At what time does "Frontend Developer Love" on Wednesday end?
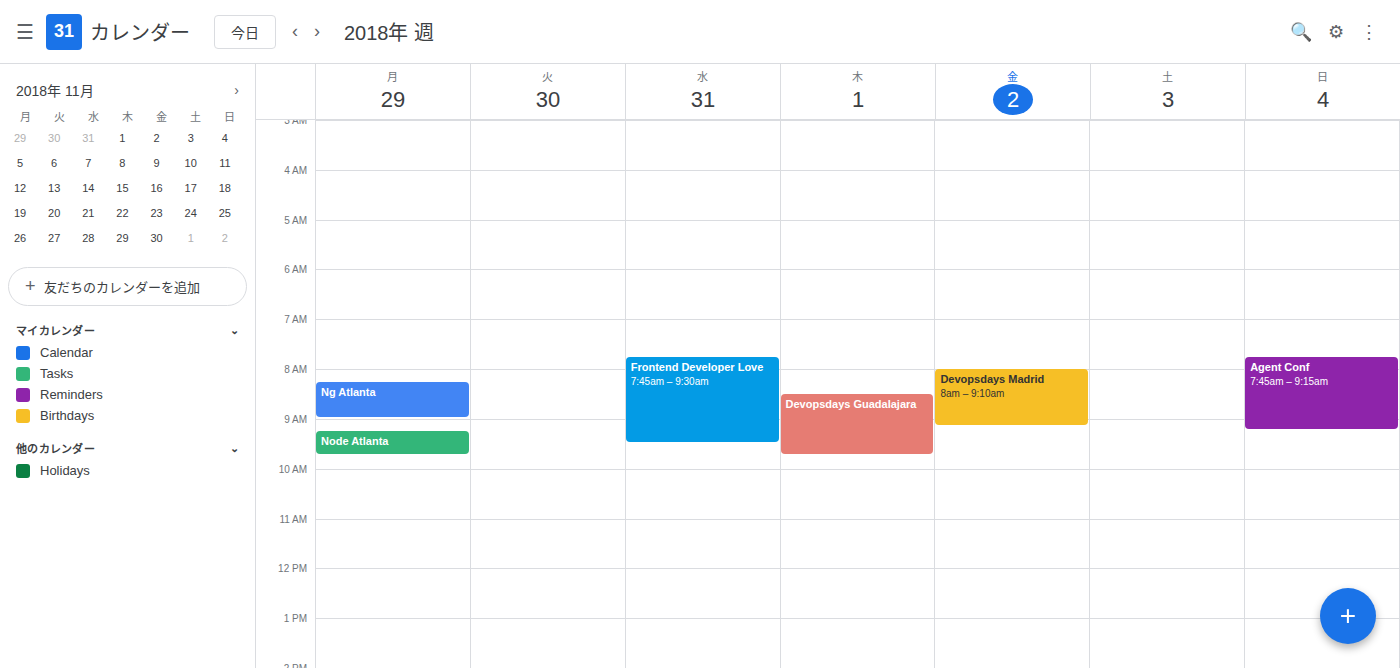
9:30 AM